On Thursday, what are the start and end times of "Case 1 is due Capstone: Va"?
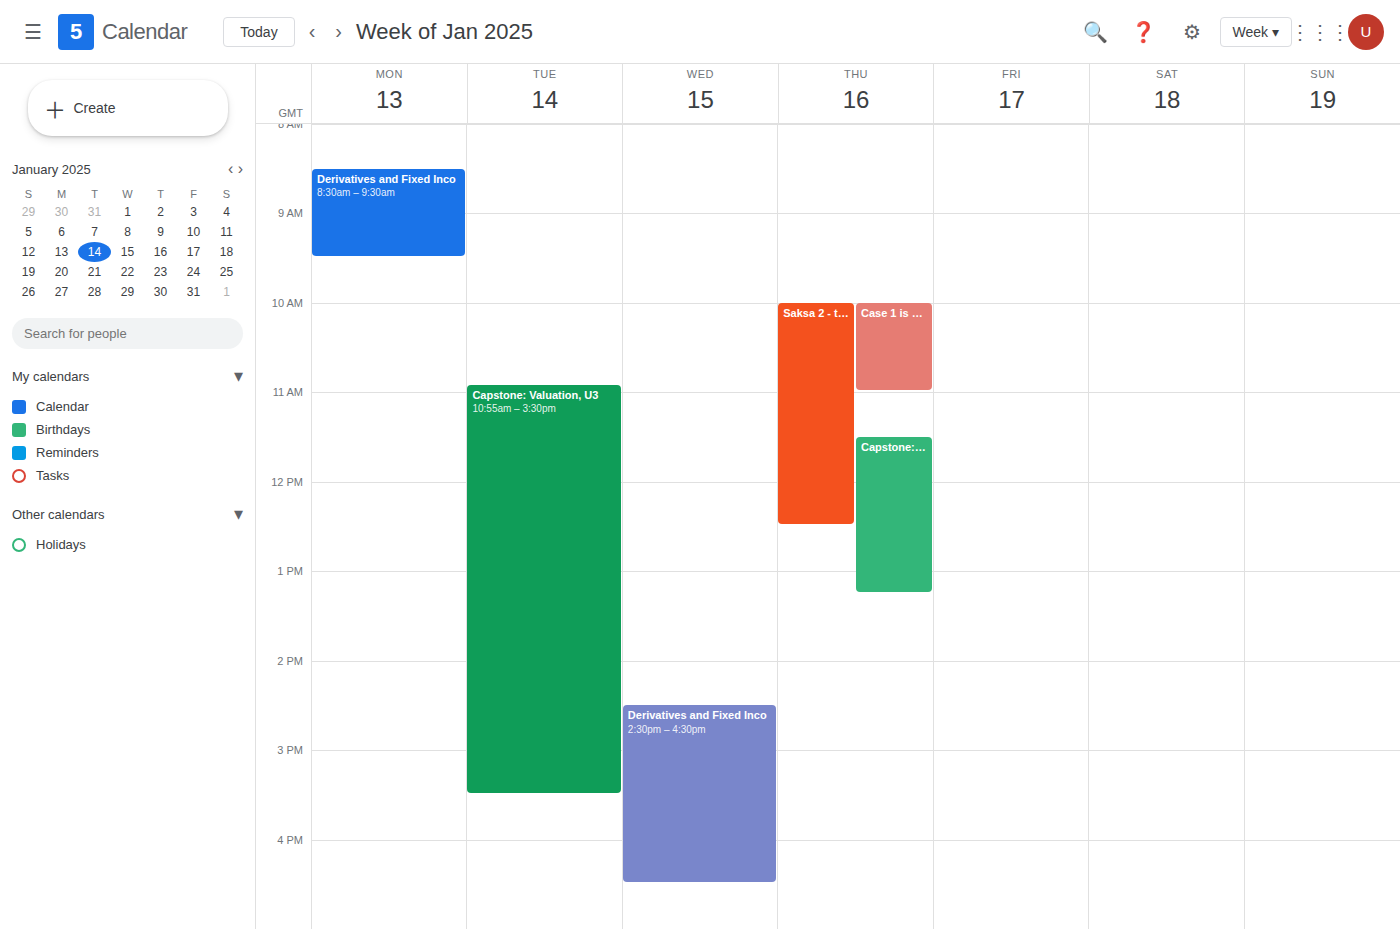
10:00 AM to 11:00 AM